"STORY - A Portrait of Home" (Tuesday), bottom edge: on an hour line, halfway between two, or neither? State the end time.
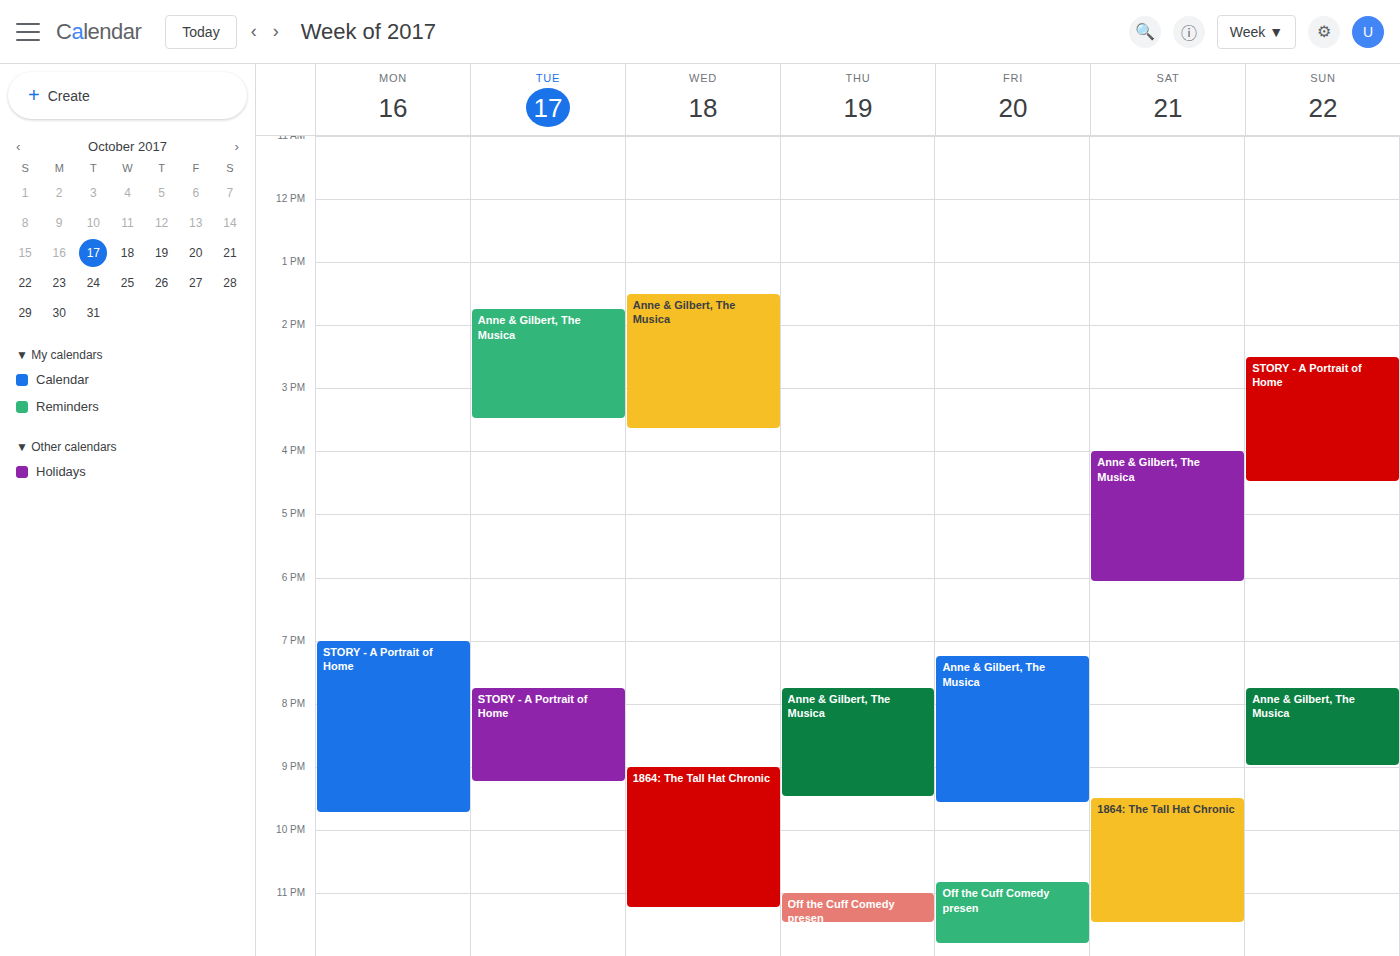
9:15 PM -- neither: a quarter of the way from the 9 PM line to the 10 PM line.